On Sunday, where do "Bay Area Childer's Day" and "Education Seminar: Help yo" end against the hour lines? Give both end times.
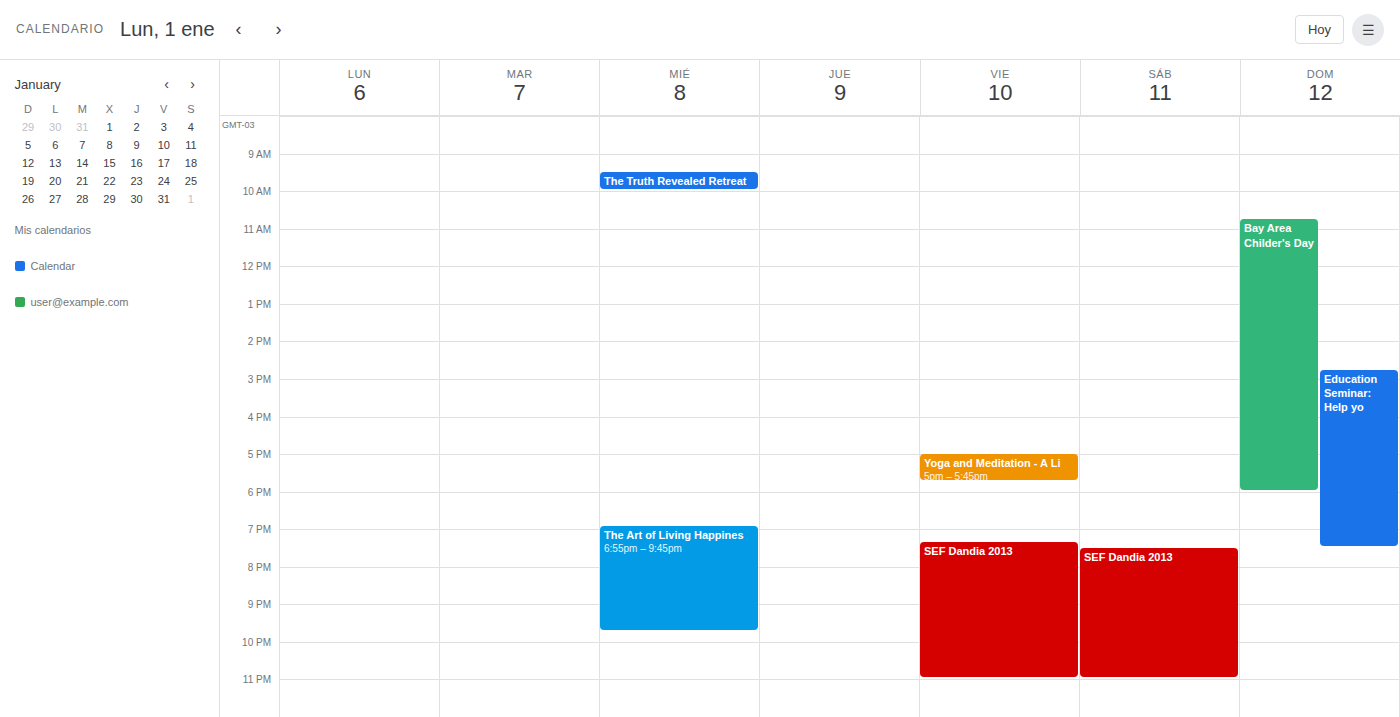
"Bay Area Childer's Day": 6:00 PM, exactly on the 6 PM line. "Education Seminar: Help yo": 7:30 PM, halfway between the 7 PM and 8 PM lines.